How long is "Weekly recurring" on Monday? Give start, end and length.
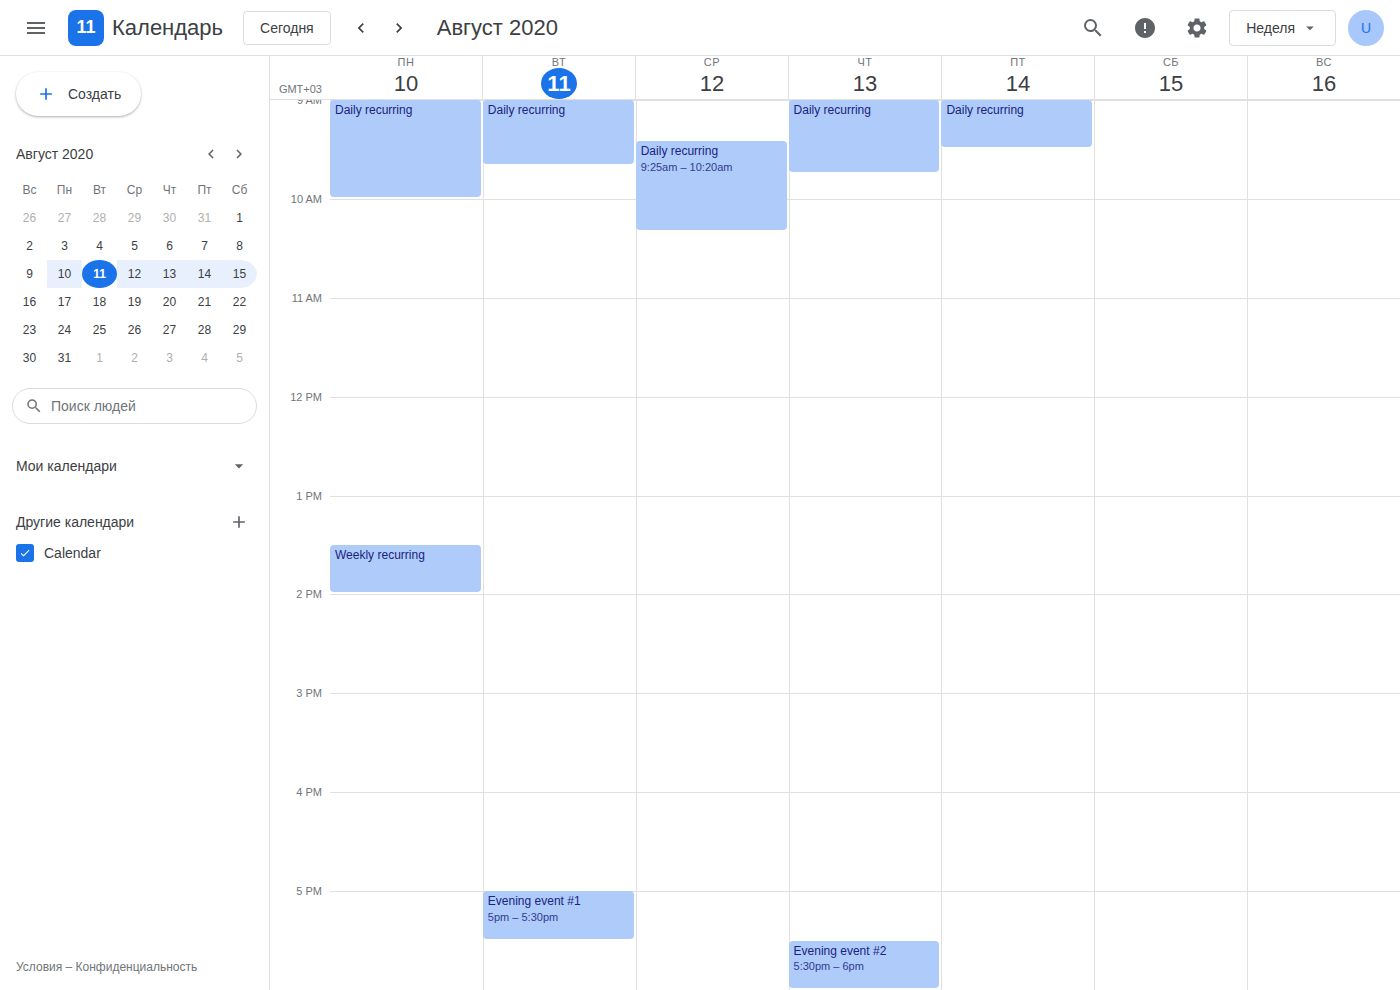
1:30 PM to 2:00 PM, 30 minutes